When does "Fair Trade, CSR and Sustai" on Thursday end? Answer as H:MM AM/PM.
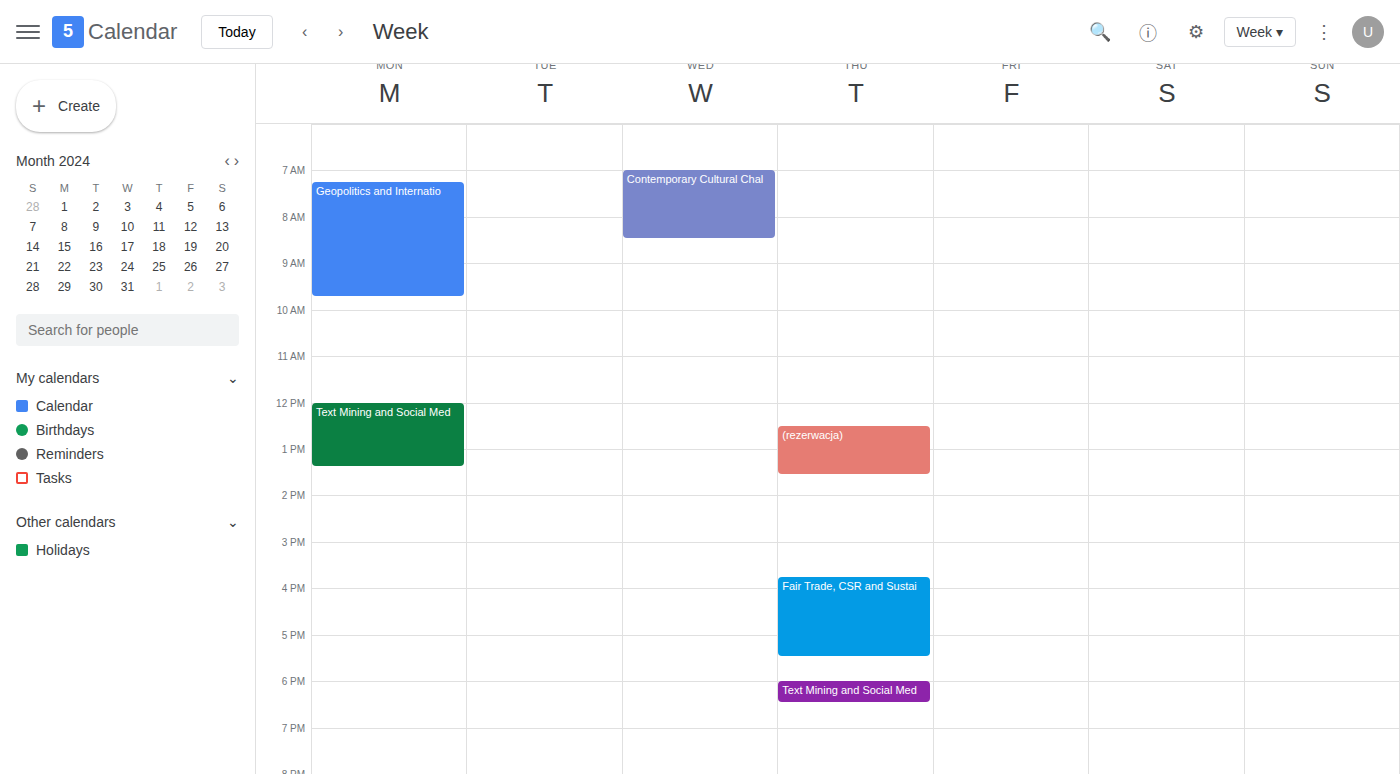
5:30 PM